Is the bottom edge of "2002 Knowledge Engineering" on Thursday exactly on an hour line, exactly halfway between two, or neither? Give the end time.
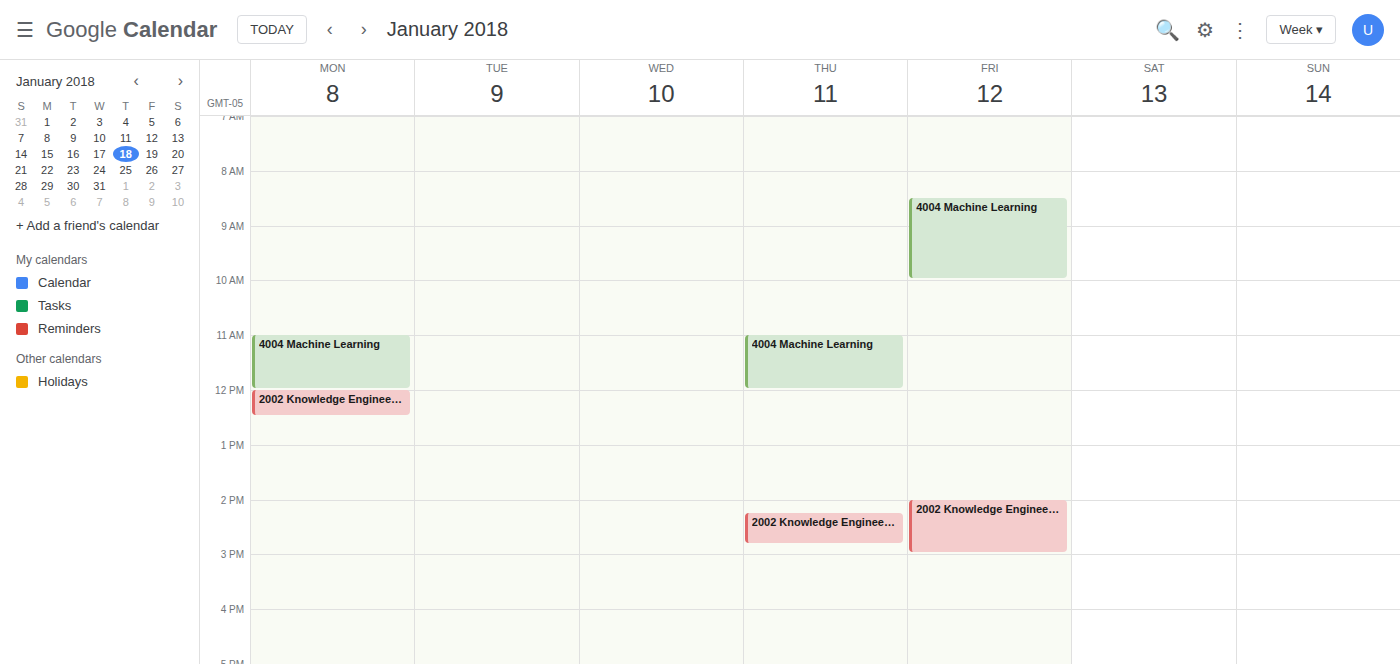
2:50 PM -- neither: 50 minutes below the 2 PM line and 10 minutes above the 3 PM line.